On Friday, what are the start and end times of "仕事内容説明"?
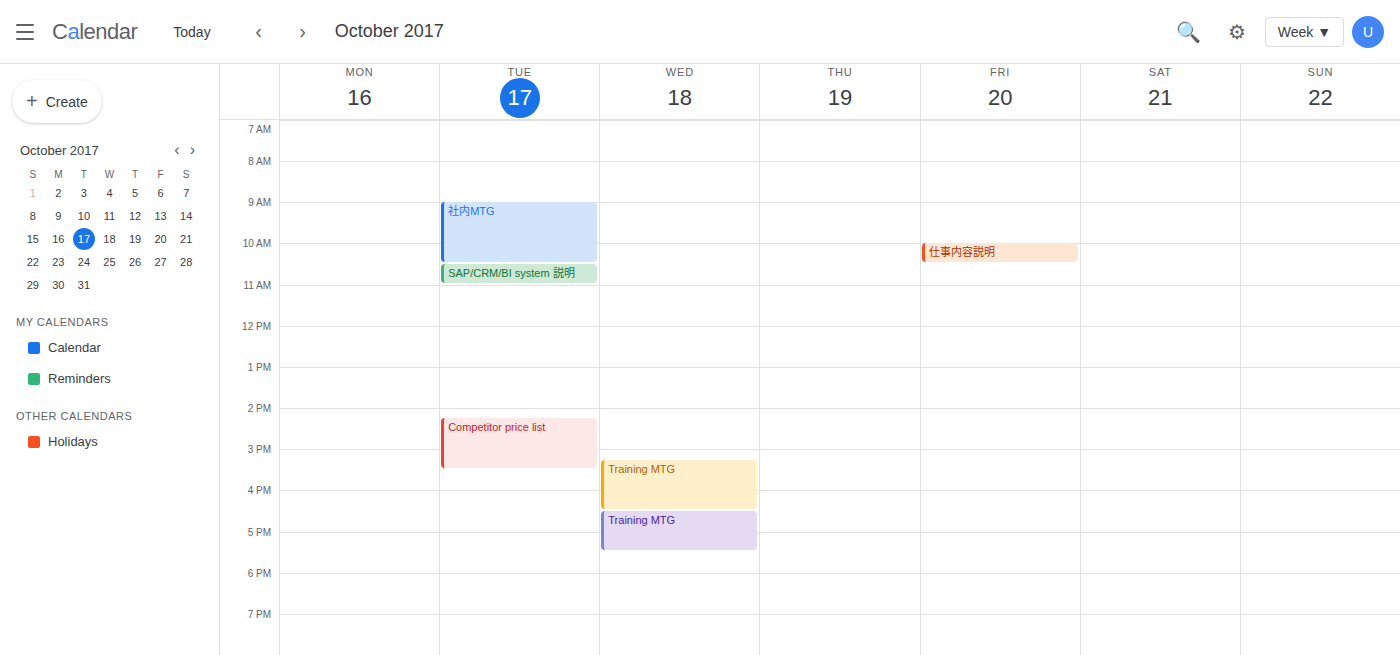
10:00 AM to 10:30 AM